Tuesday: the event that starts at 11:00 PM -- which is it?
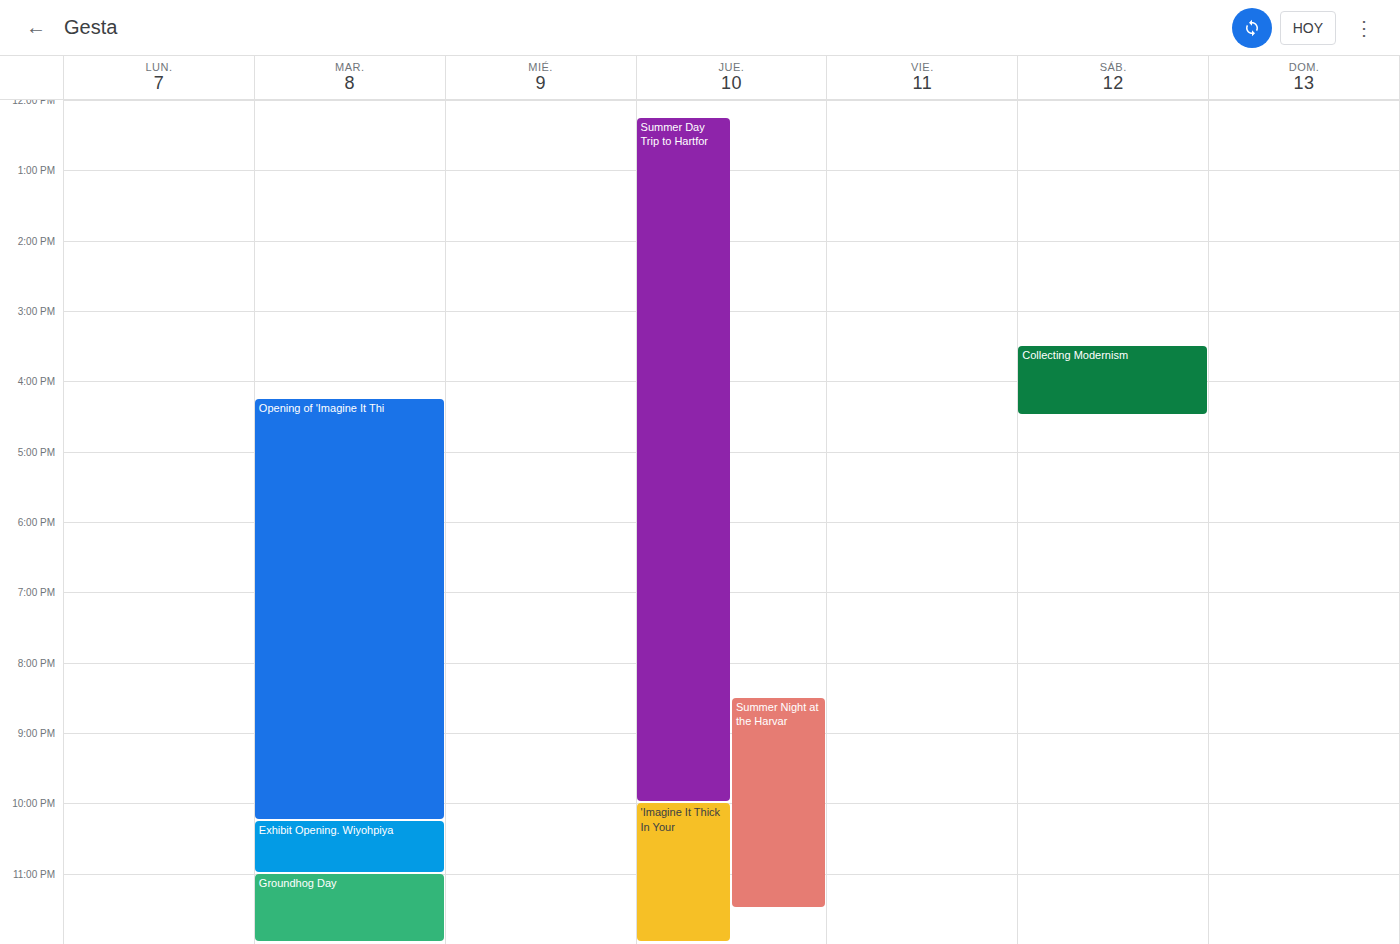
"Groundhog Day"